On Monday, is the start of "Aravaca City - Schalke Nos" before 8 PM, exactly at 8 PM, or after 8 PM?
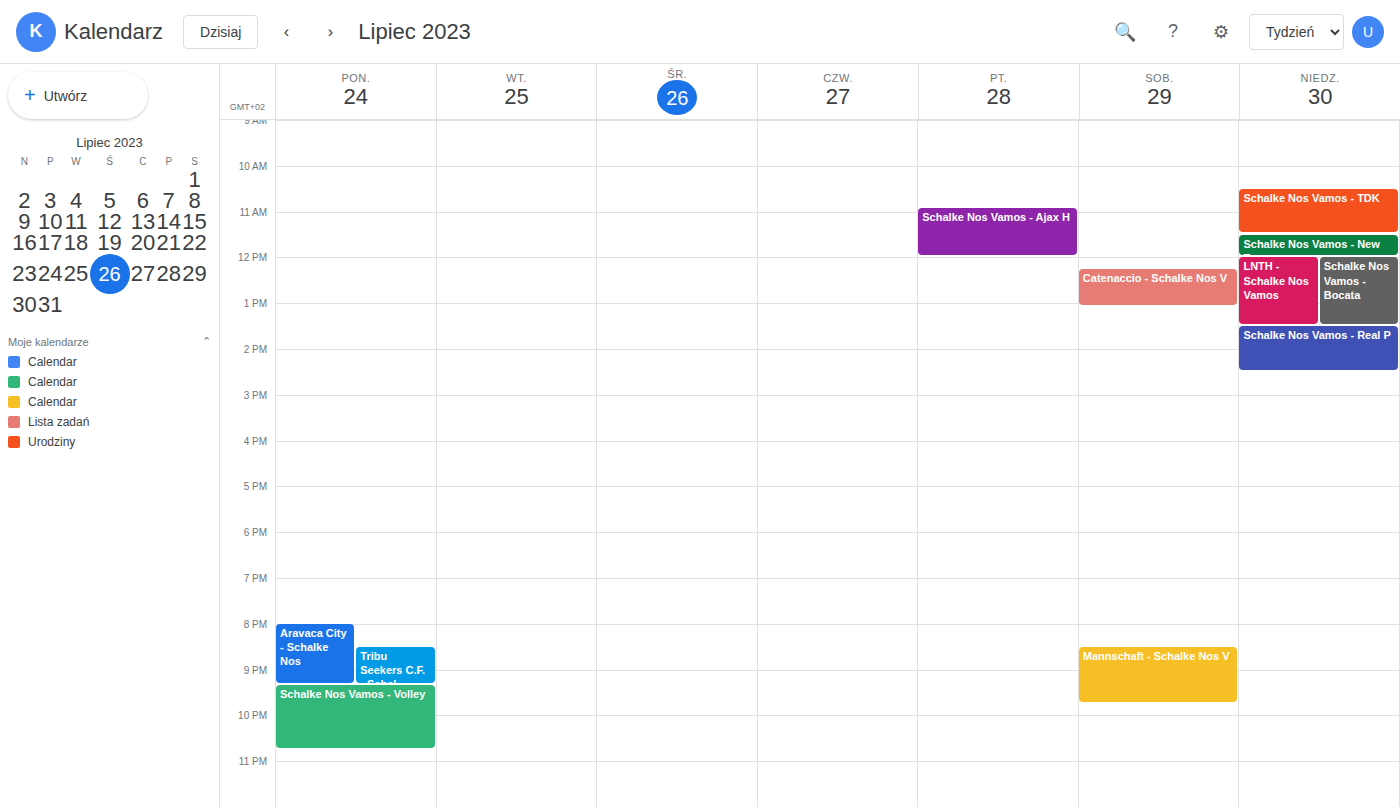
8:00 PM -- exactly at 8 PM, on the 8 PM line.